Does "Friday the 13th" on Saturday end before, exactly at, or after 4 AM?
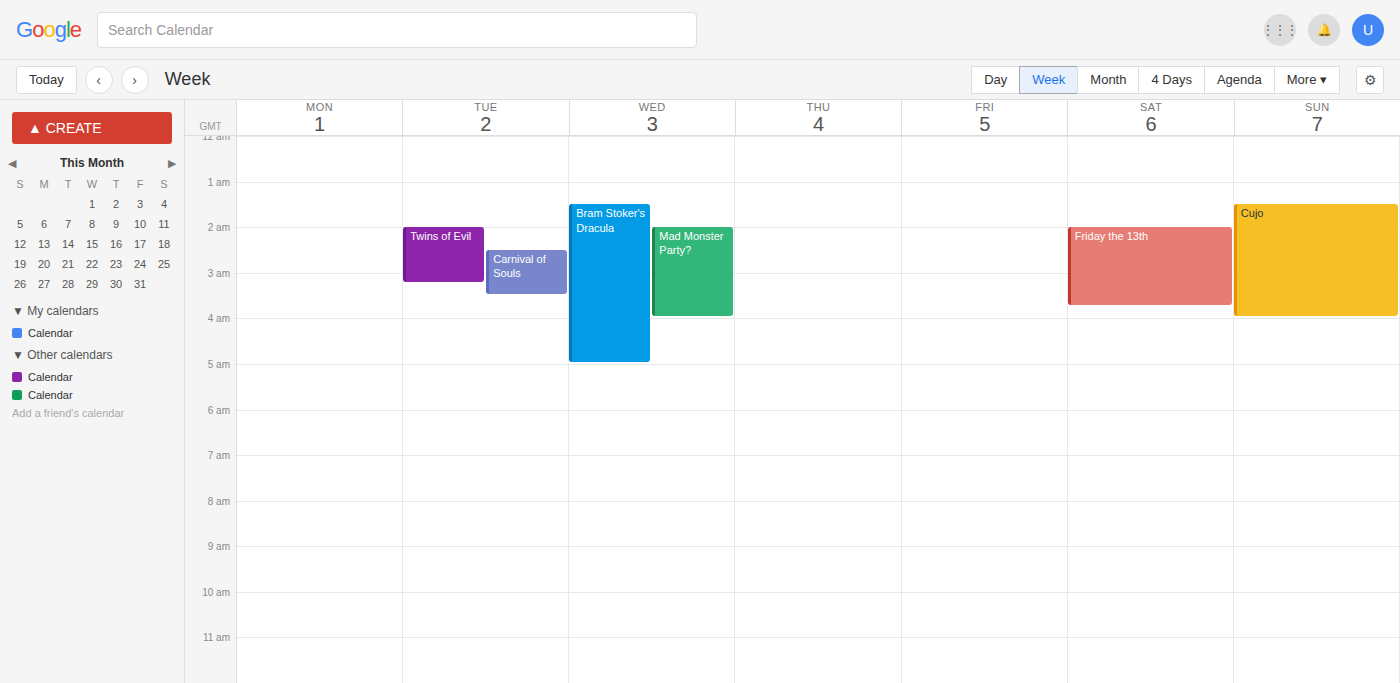
3:45 AM -- before 4 AM, 15 minutes above the 4 AM line.